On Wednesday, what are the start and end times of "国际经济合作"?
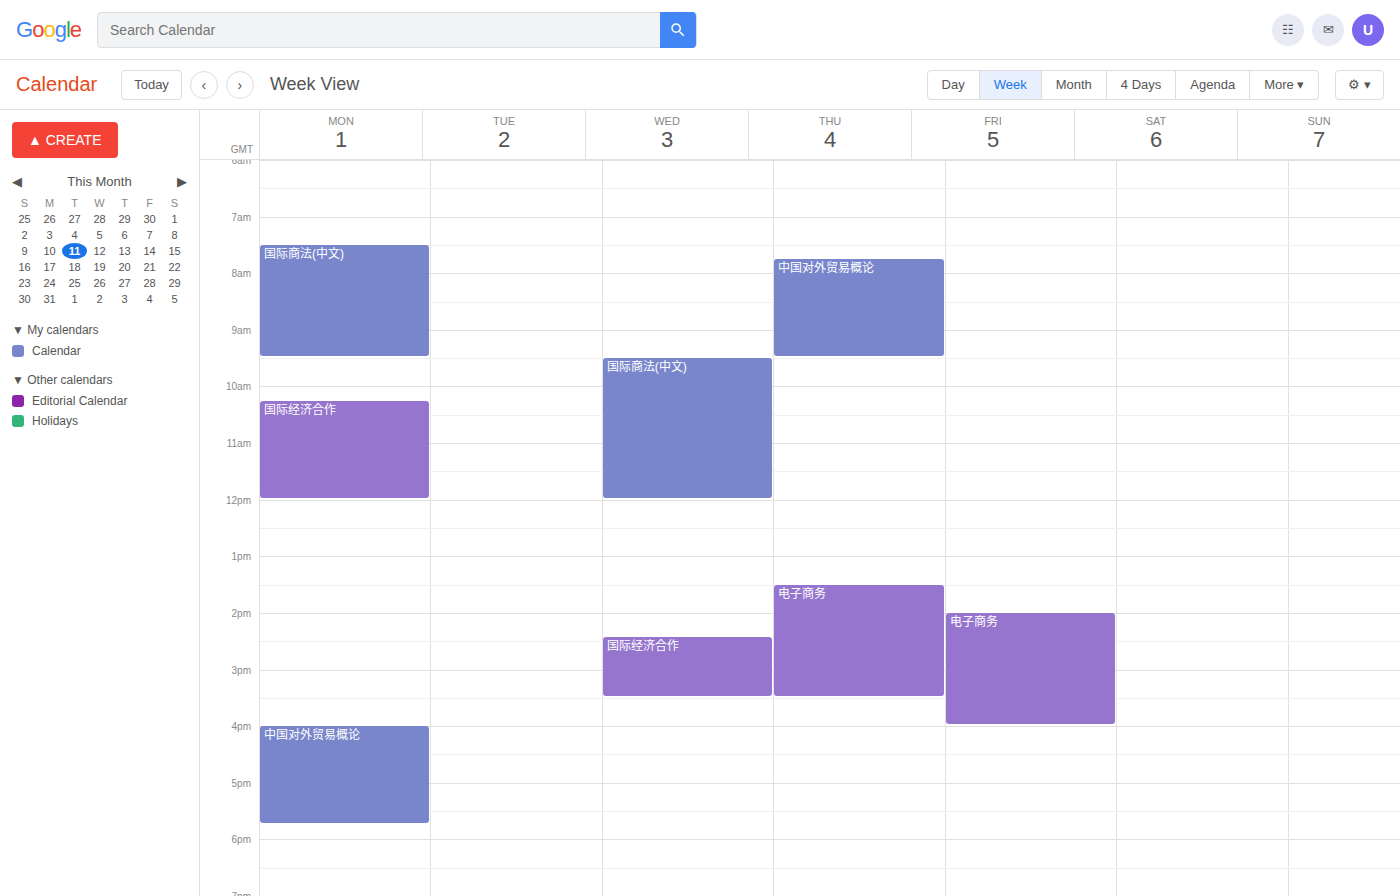
2:25 PM to 3:30 PM